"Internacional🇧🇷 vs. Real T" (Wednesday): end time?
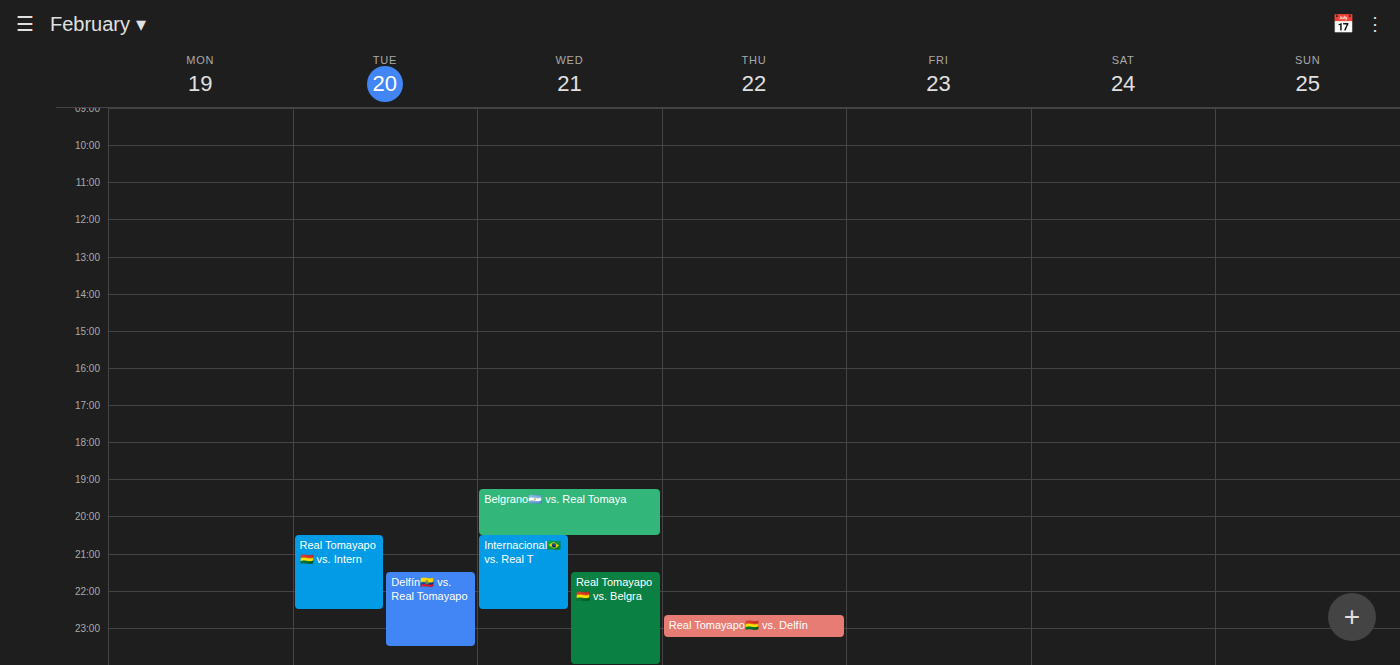
10:30 PM